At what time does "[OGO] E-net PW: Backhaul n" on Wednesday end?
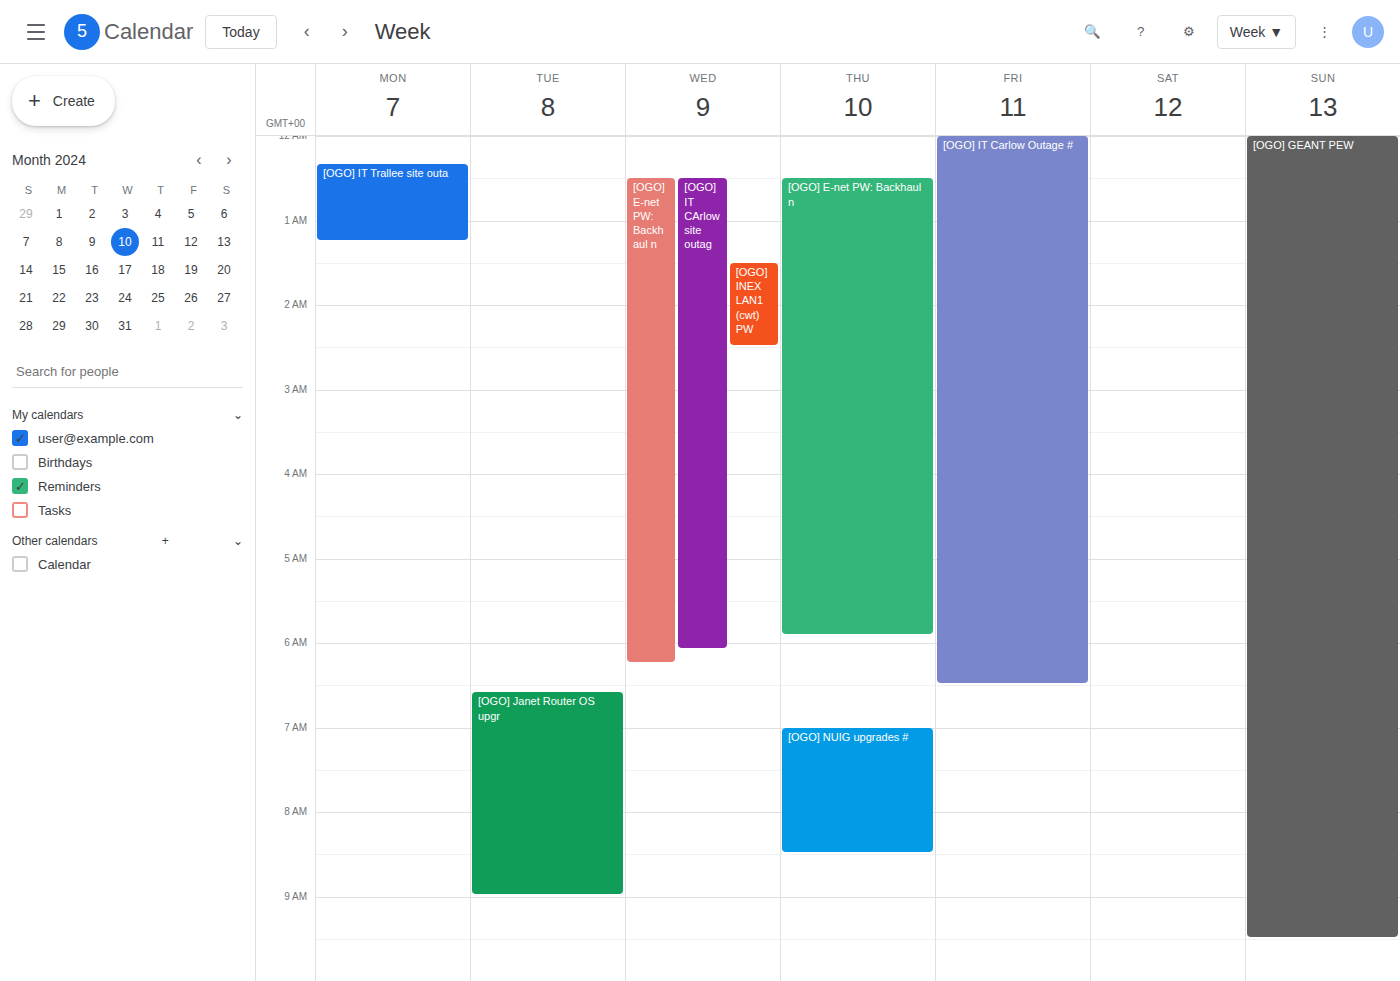
6:15 AM